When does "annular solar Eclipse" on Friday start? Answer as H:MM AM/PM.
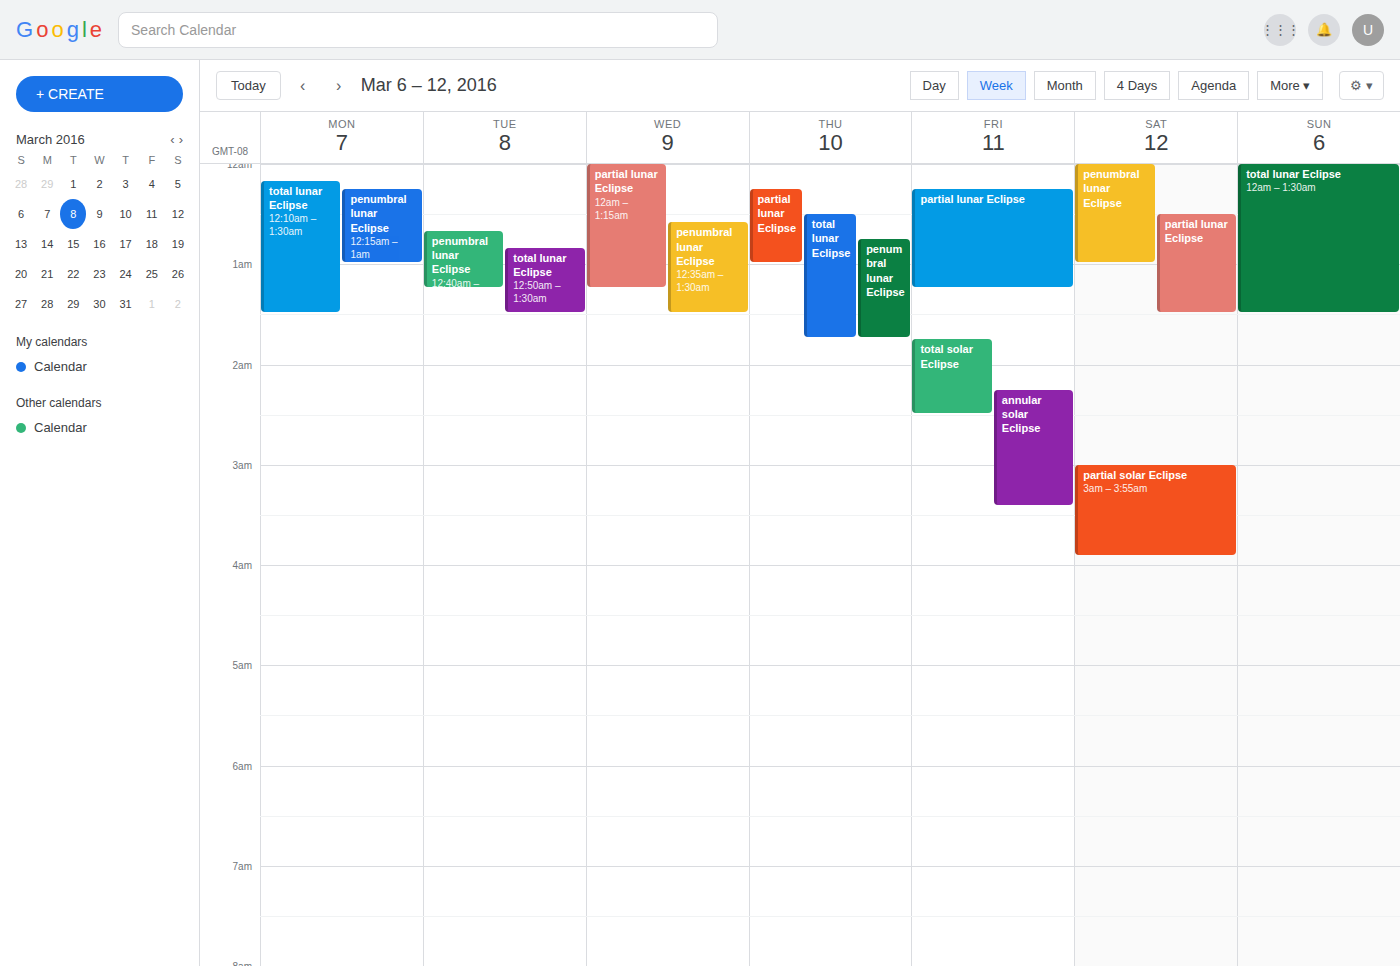
2:15 AM